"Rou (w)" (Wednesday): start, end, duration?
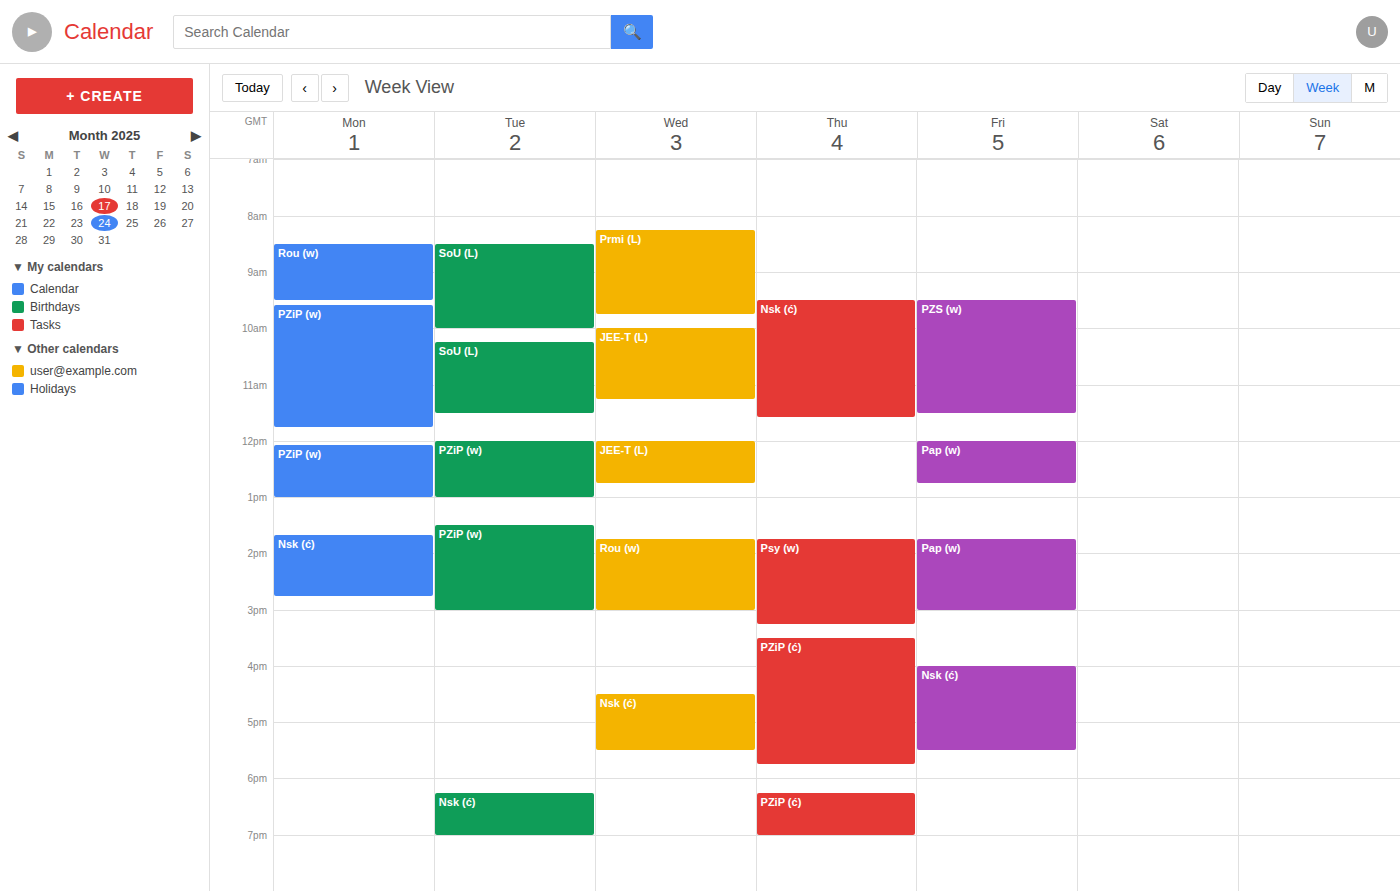
1:45 PM to 3:00 PM, 1 hour 15 minutes